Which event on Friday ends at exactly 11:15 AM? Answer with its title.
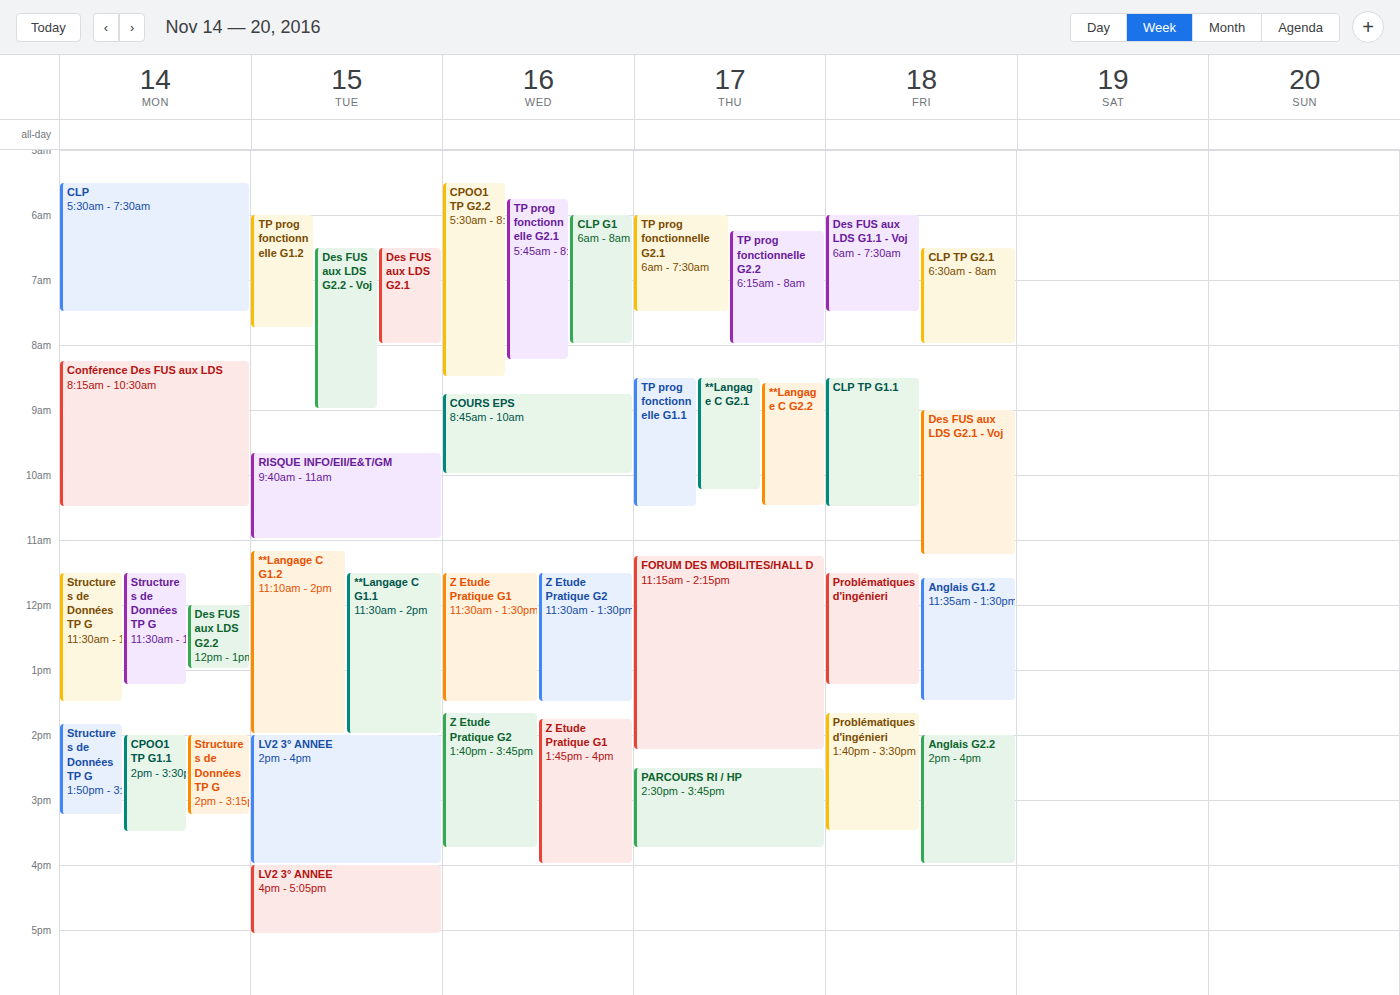
"Des FUS aux LDS G2.1 - Voj"